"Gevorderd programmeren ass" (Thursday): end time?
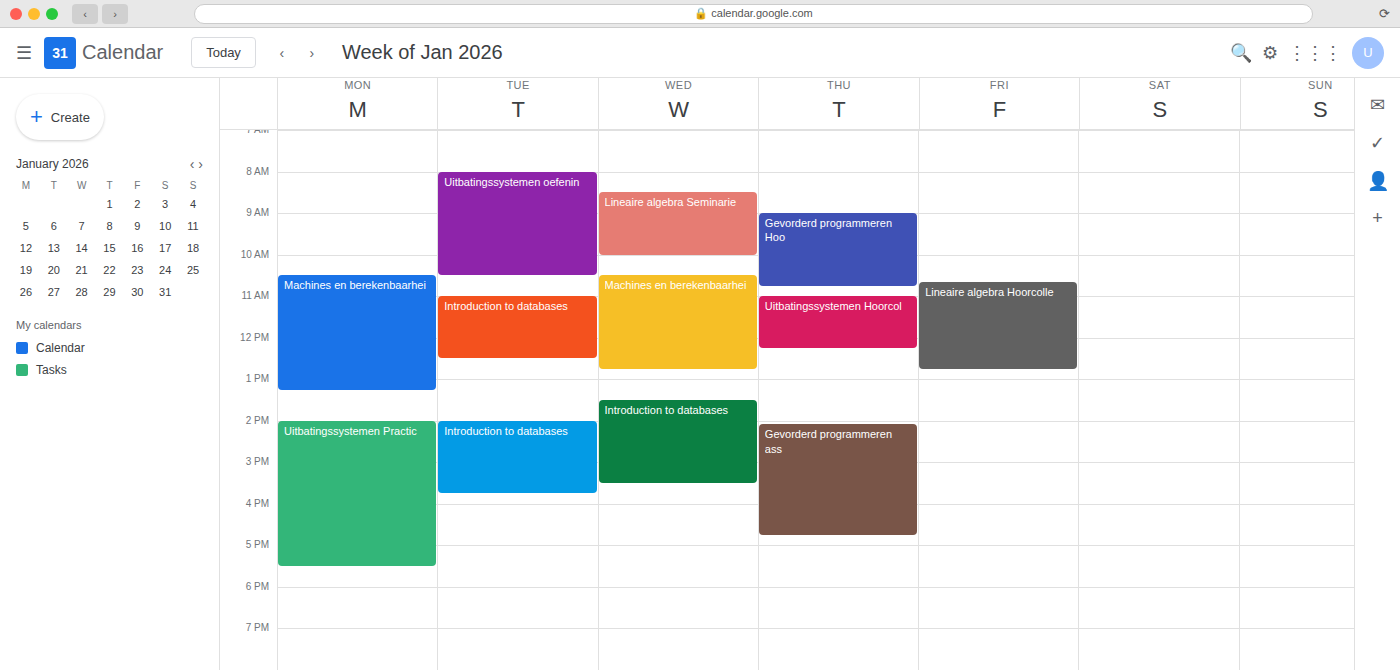
4:45 PM